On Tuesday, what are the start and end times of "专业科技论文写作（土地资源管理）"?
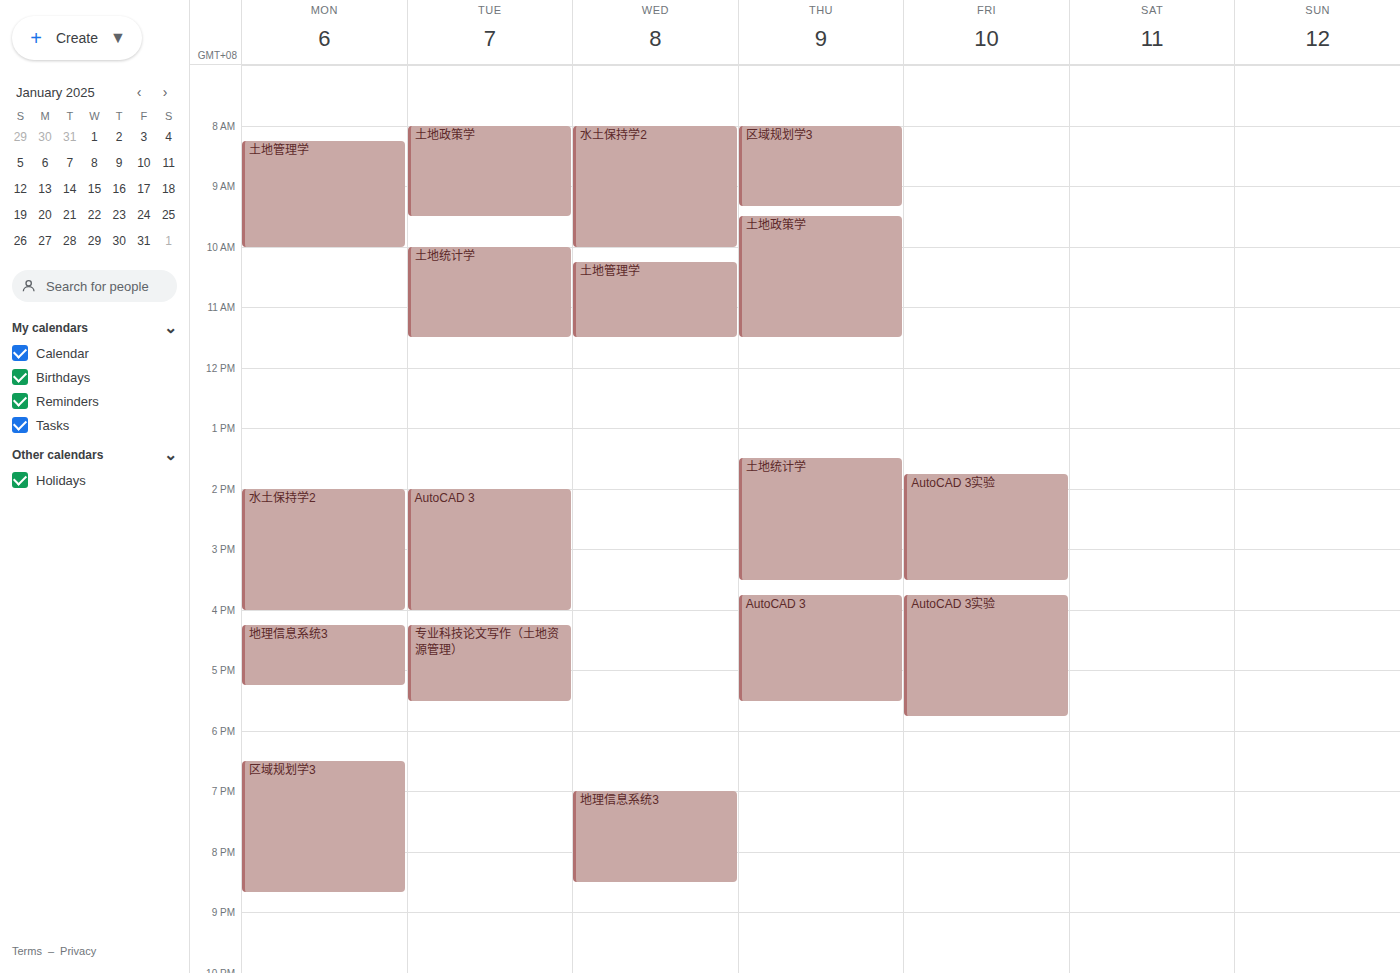
4:15 PM to 5:30 PM